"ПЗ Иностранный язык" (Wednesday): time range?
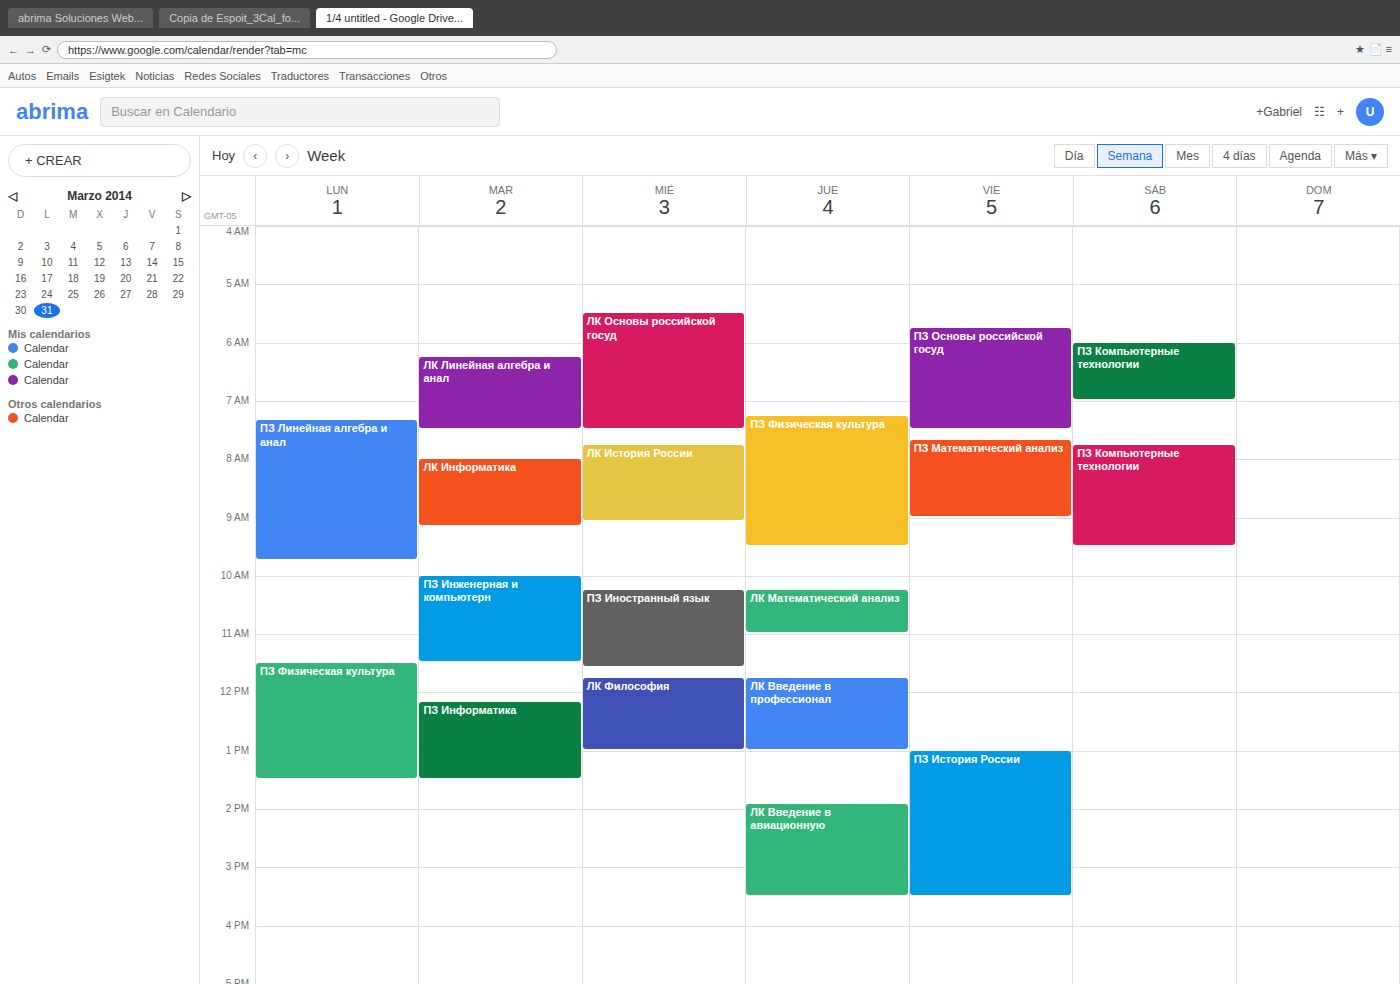
10:15 AM to 11:35 AM